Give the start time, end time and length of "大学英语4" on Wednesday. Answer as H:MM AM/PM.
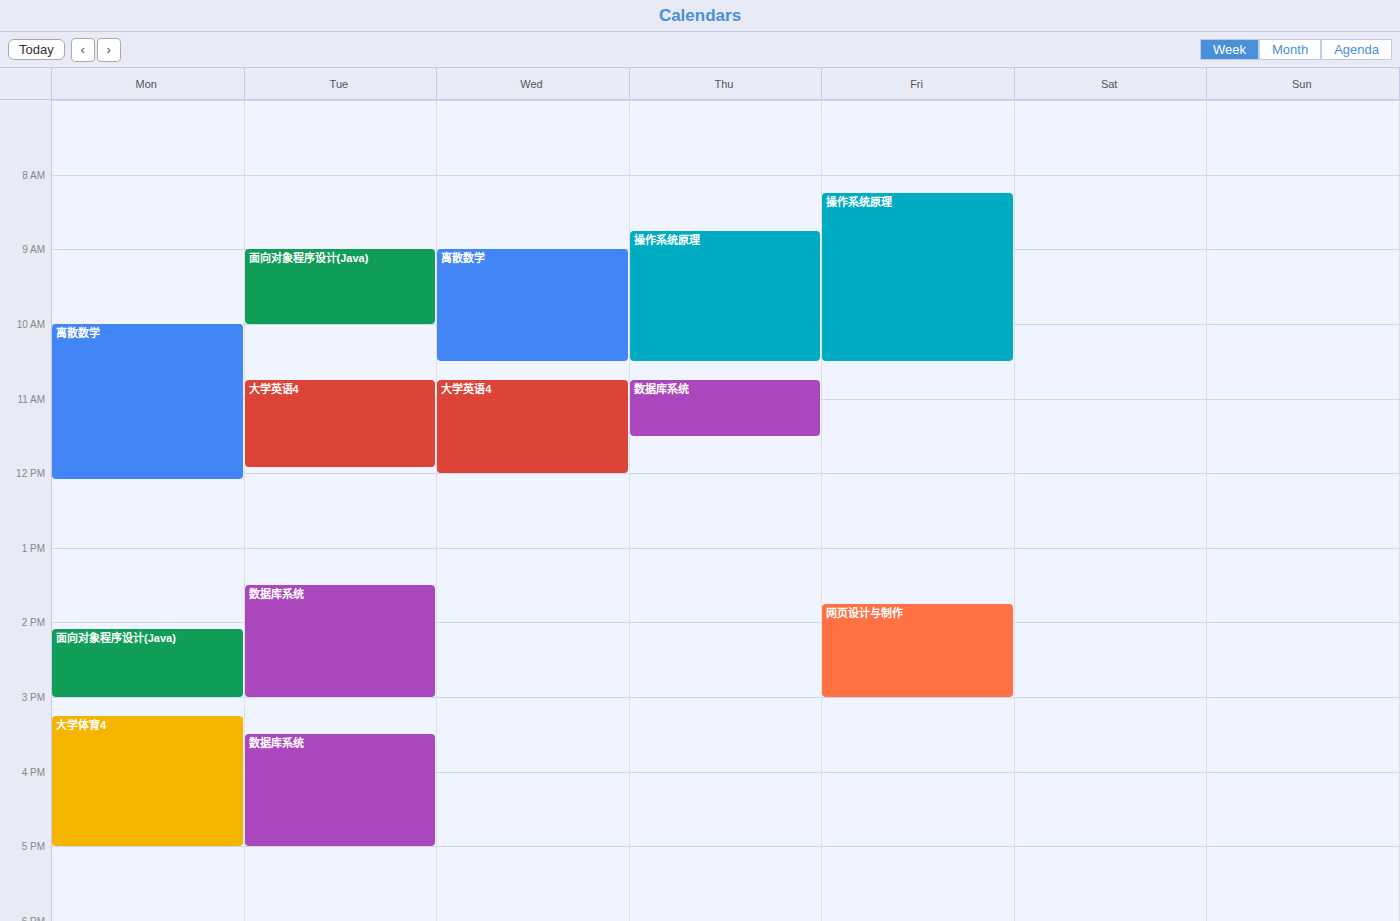
10:45 AM to 12:00 PM, 1 hour 15 minutes